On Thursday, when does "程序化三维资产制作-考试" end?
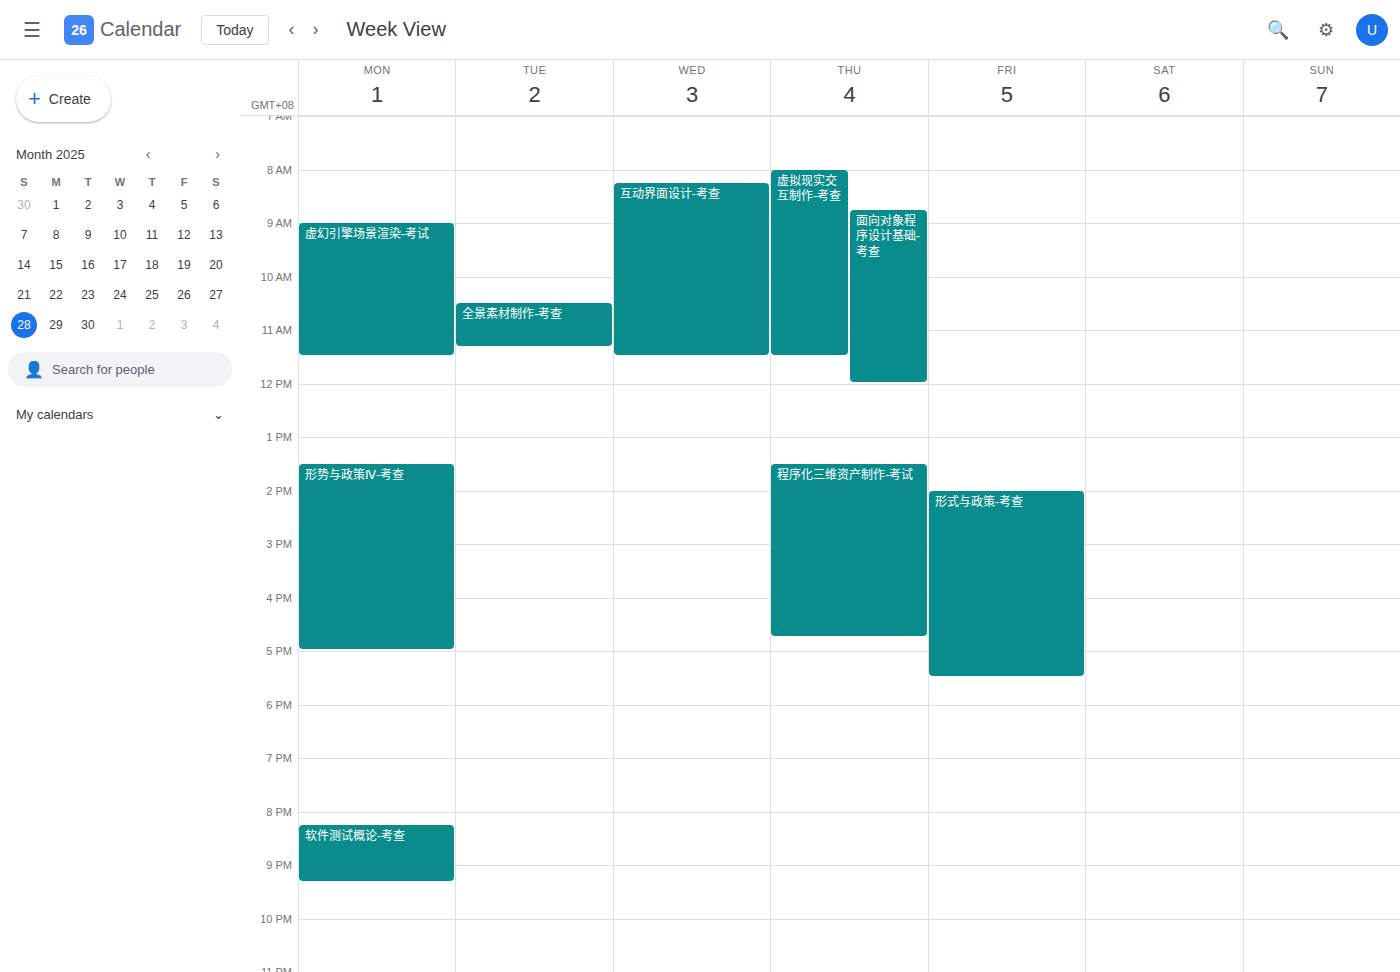
16:45